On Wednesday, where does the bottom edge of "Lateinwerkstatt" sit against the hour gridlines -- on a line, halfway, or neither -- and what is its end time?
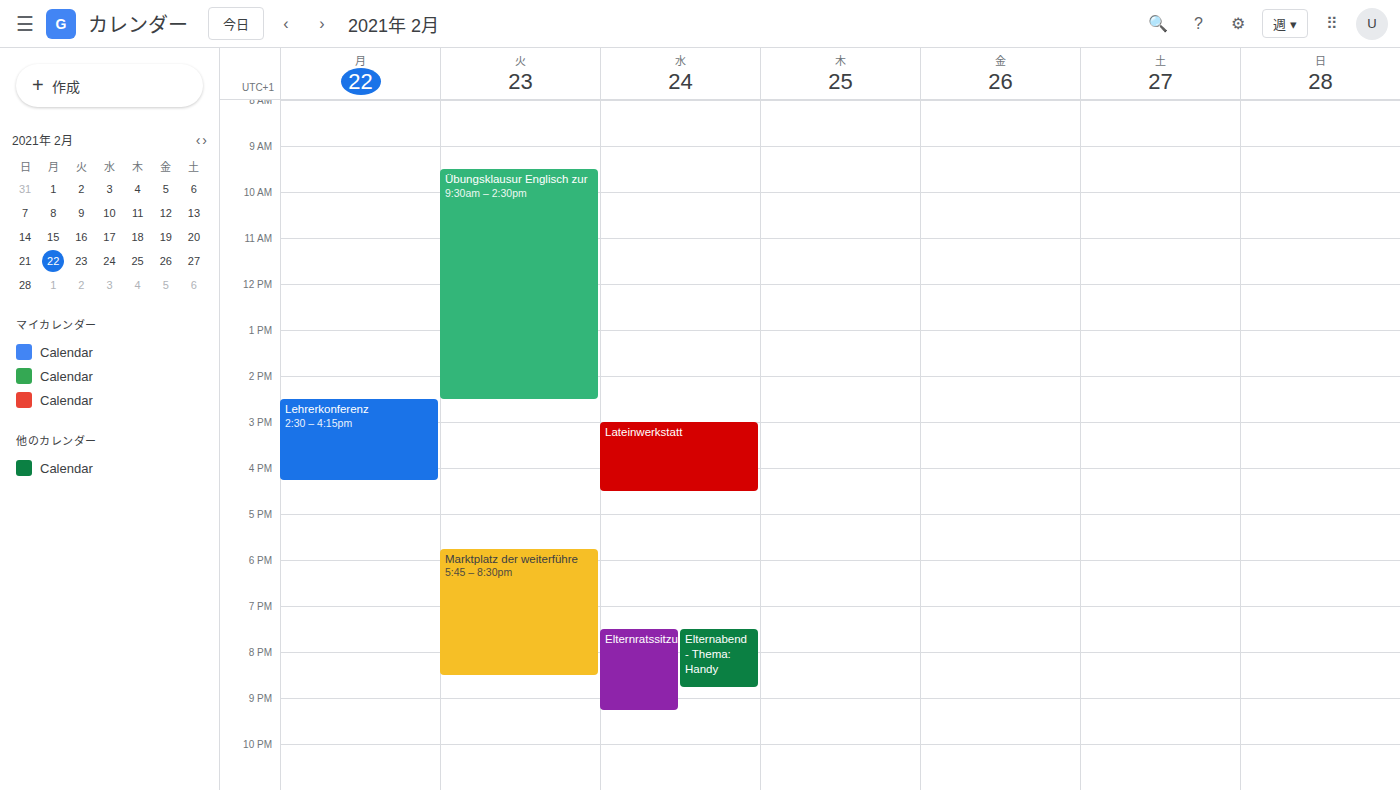
4:30 PM -- halfway between the 4 PM and 5 PM lines.